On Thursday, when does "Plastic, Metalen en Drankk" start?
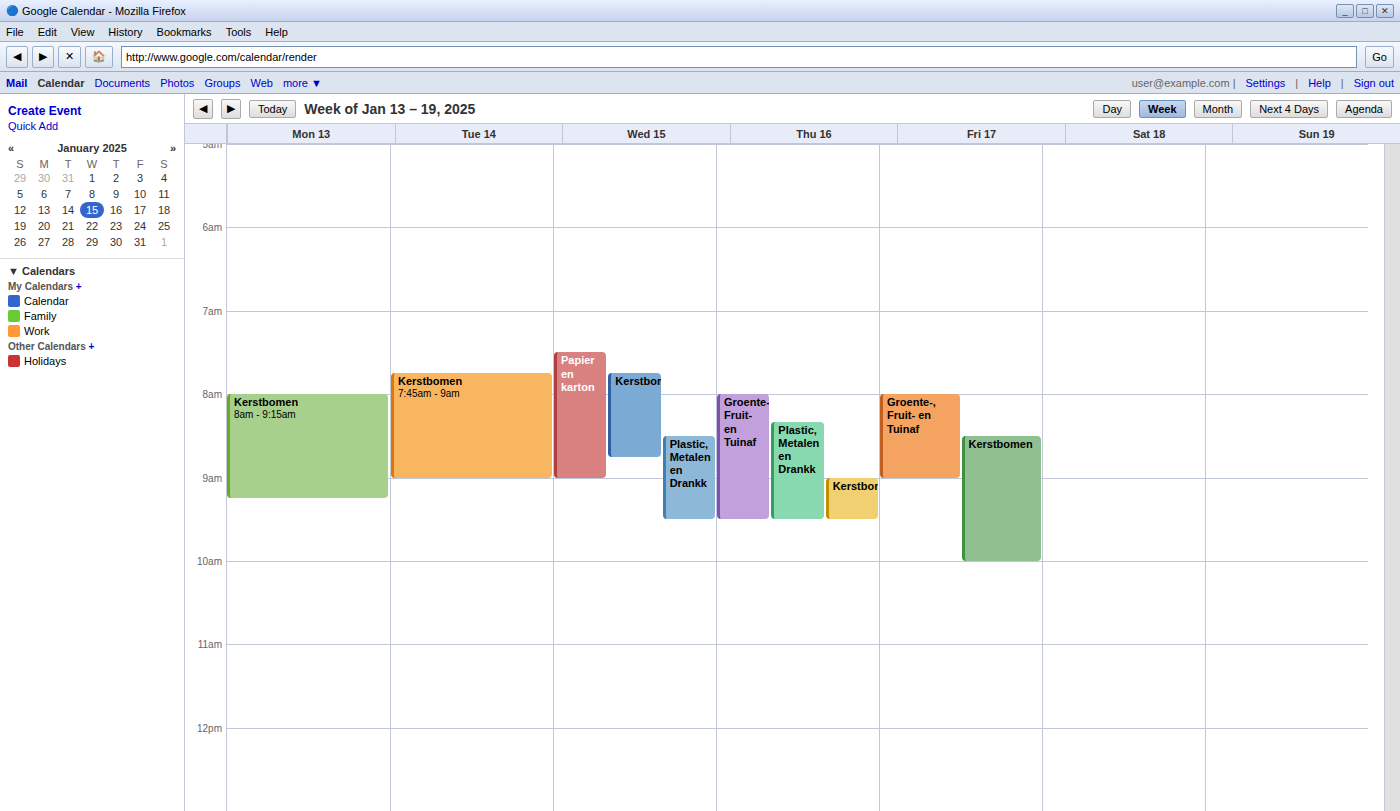
8:20 AM